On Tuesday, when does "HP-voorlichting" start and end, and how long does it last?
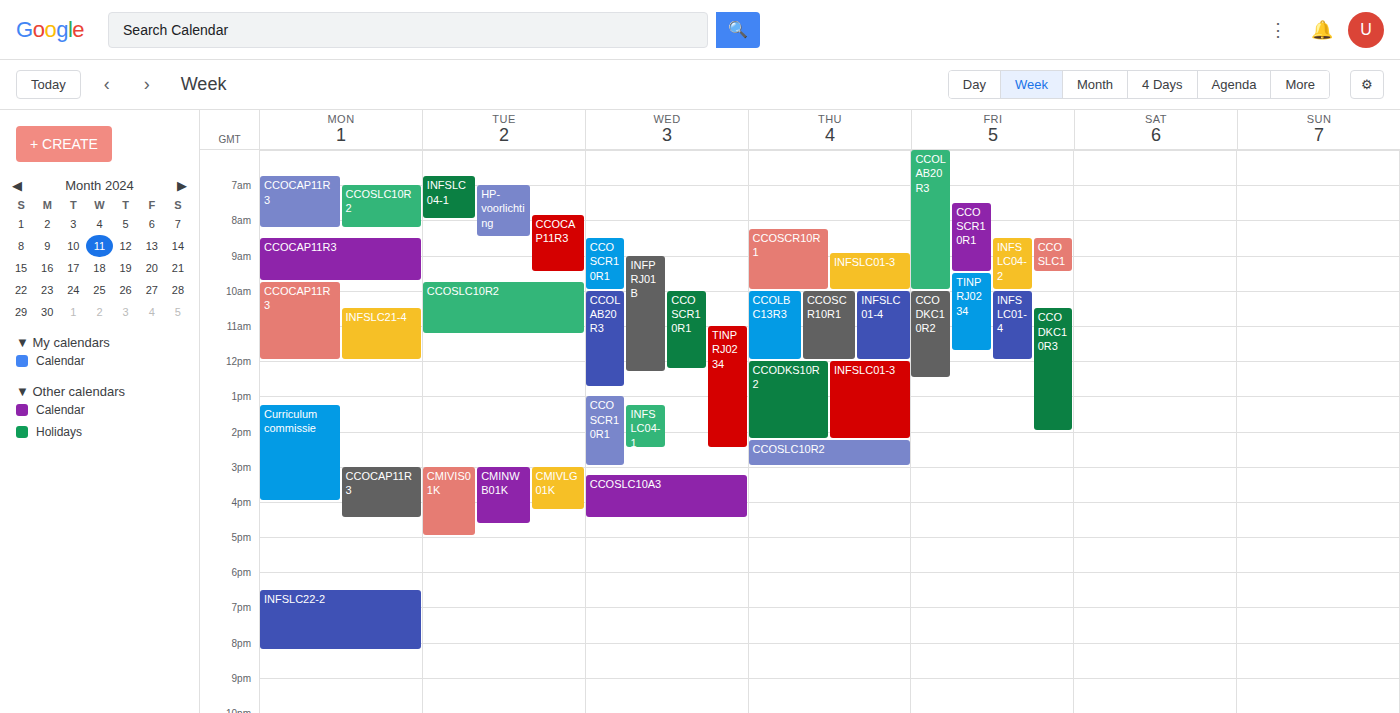
7:00 AM to 8:30 AM, 1 hour 30 minutes